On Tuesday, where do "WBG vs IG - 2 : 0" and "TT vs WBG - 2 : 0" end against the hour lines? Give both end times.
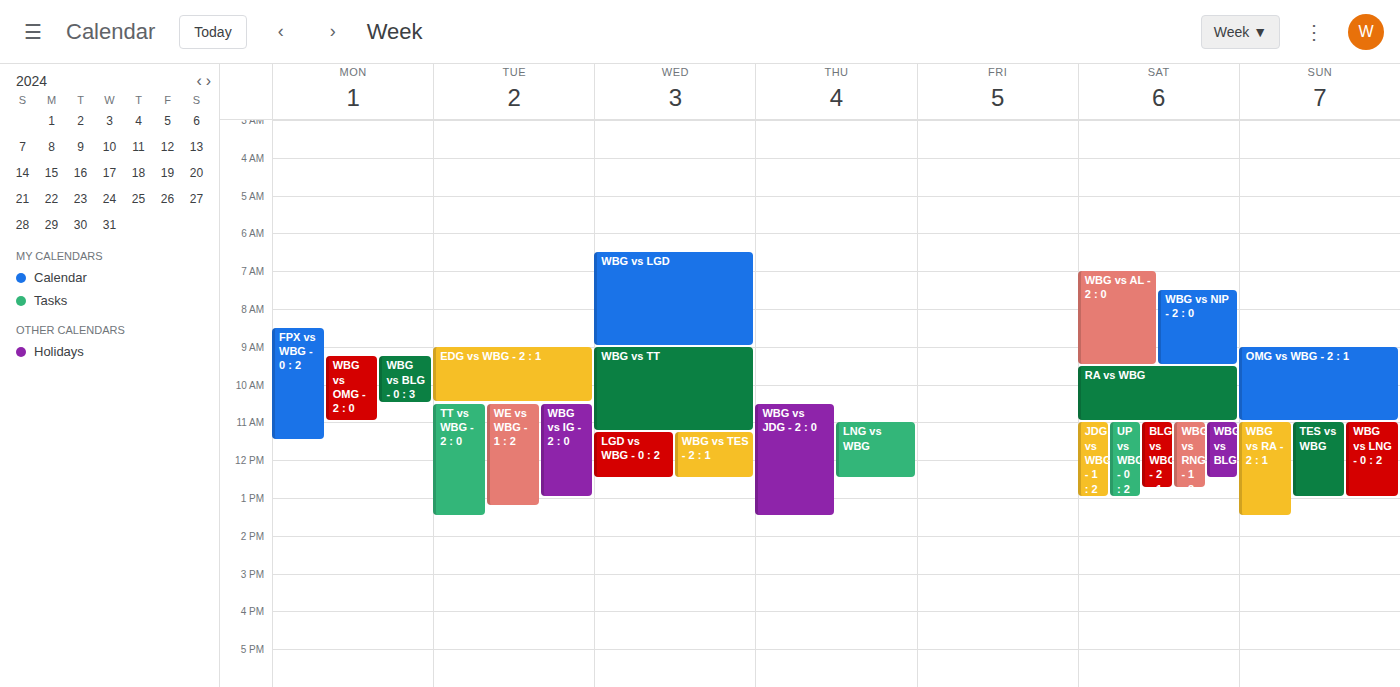
"WBG vs IG - 2 : 0": 1:00 PM, exactly on the 1 PM line. "TT vs WBG - 2 : 0": 1:30 PM, halfway between the 1 PM and 2 PM lines.